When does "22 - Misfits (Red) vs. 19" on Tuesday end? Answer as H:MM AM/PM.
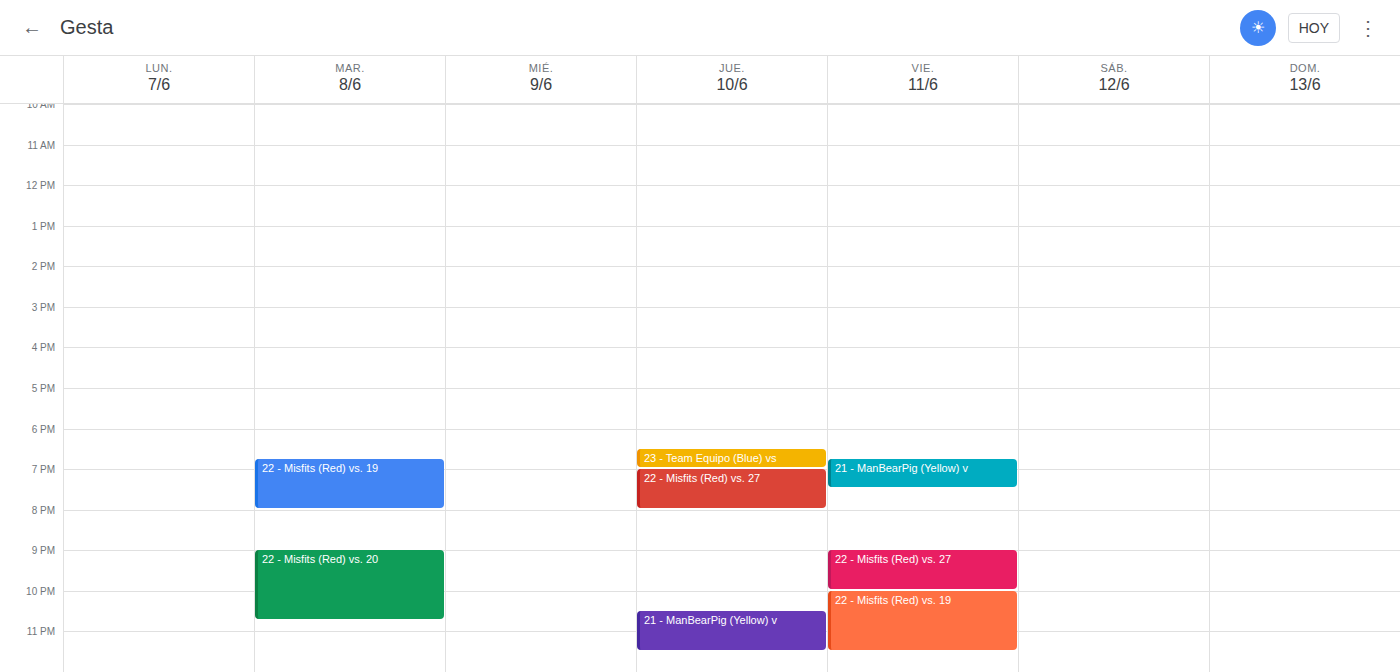
8:00 PM